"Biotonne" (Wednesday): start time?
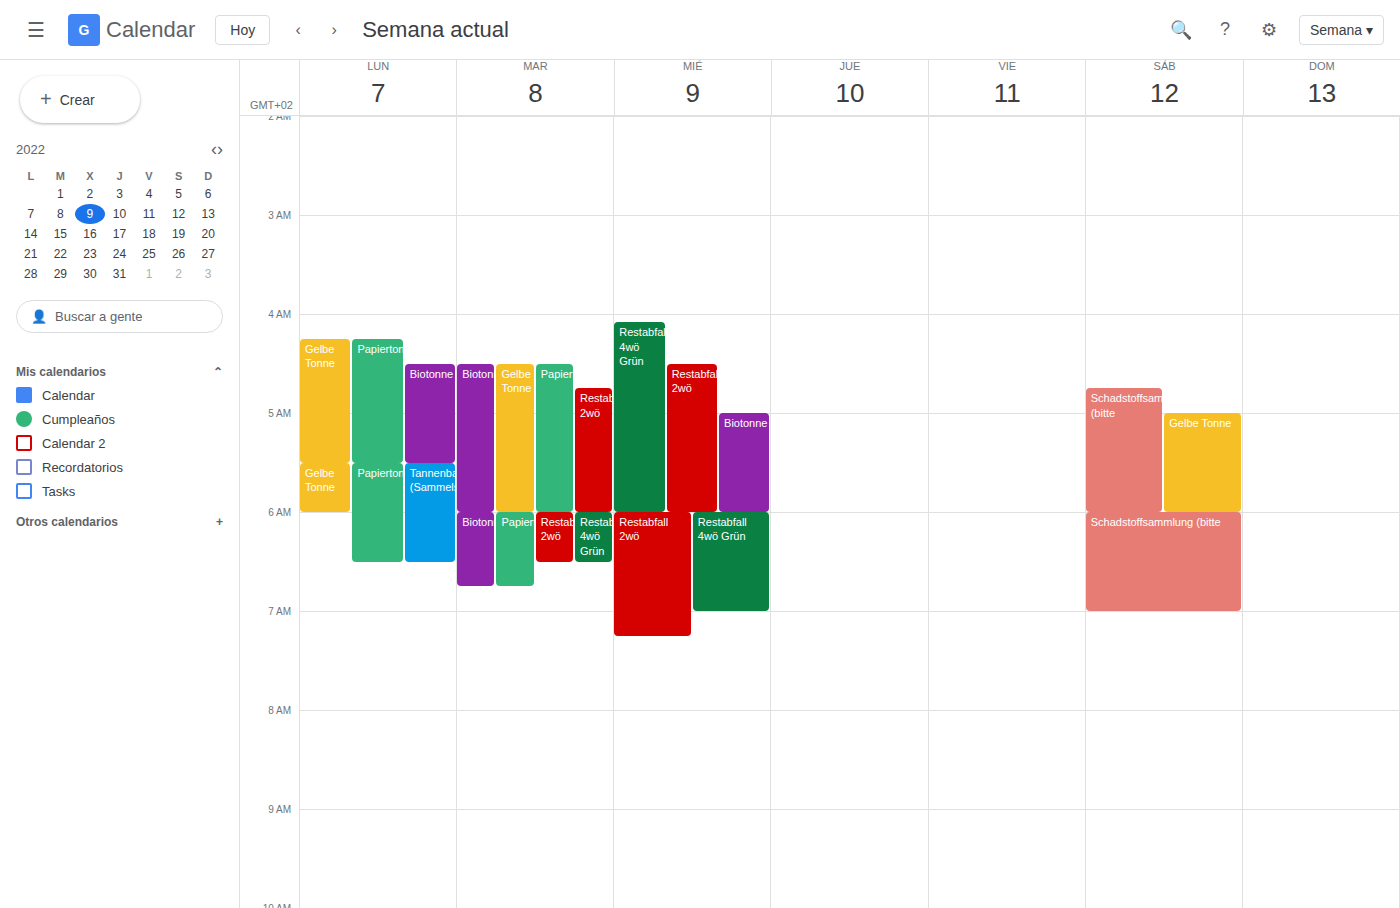
5:00 AM